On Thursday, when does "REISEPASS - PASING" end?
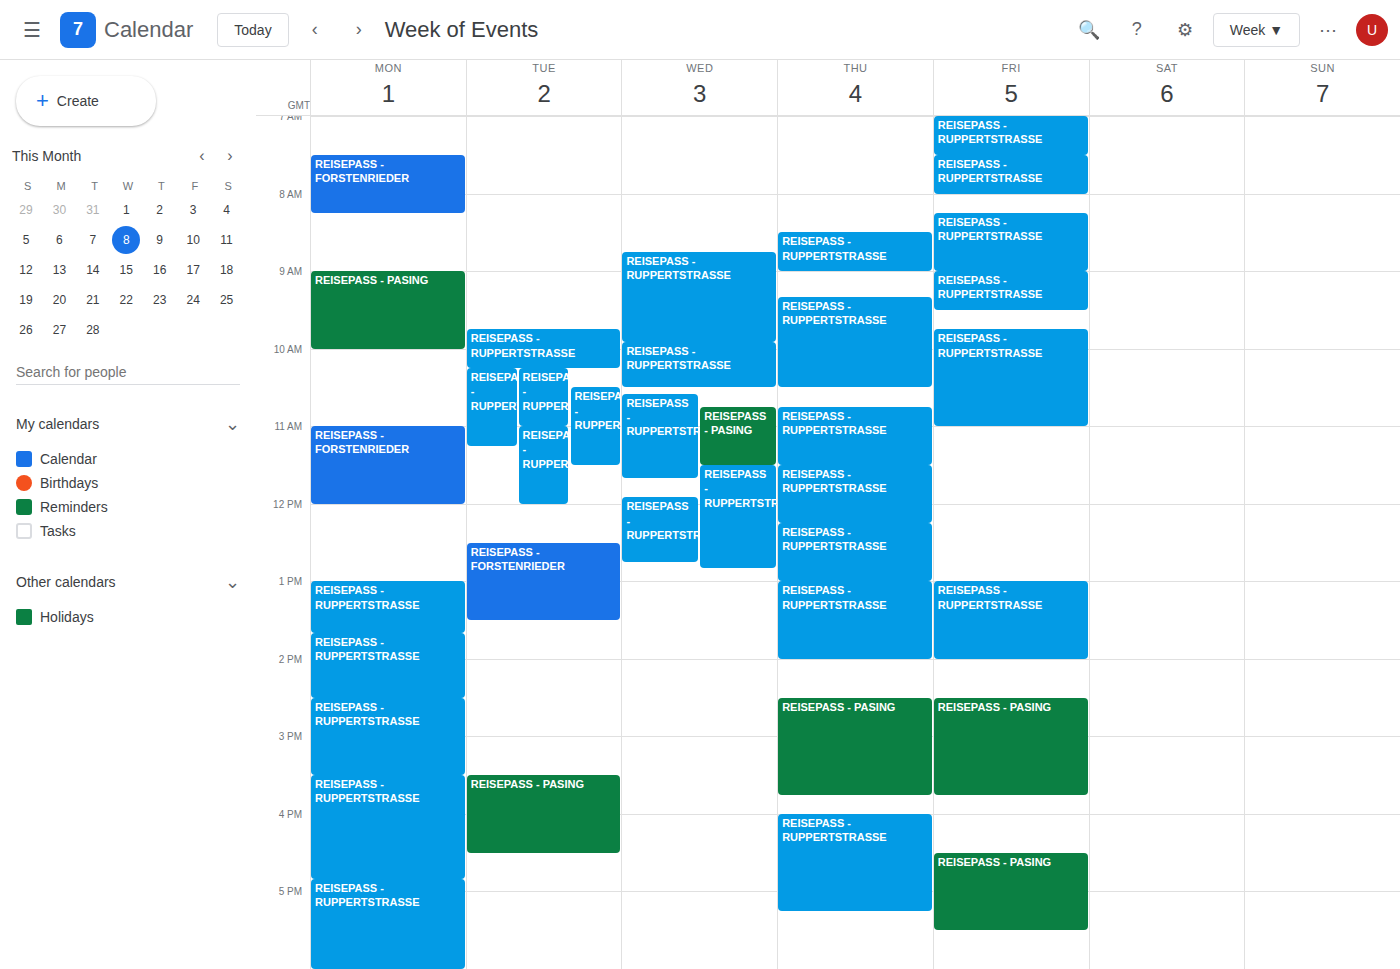
3:45 PM